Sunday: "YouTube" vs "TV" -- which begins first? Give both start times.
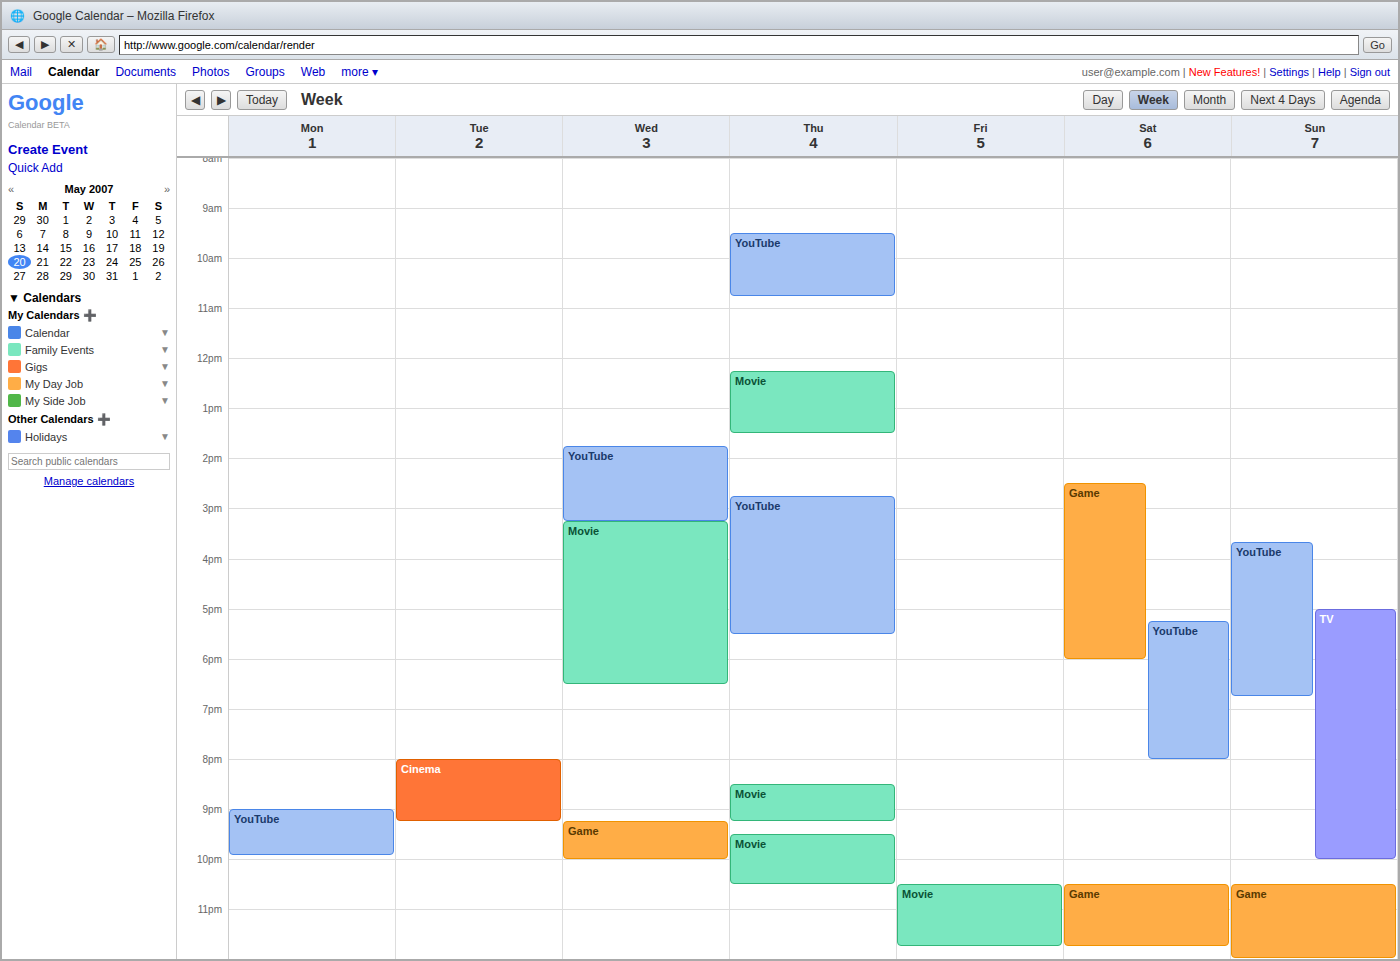
"YouTube" 3:40 PM; "TV" 5:00 PM.